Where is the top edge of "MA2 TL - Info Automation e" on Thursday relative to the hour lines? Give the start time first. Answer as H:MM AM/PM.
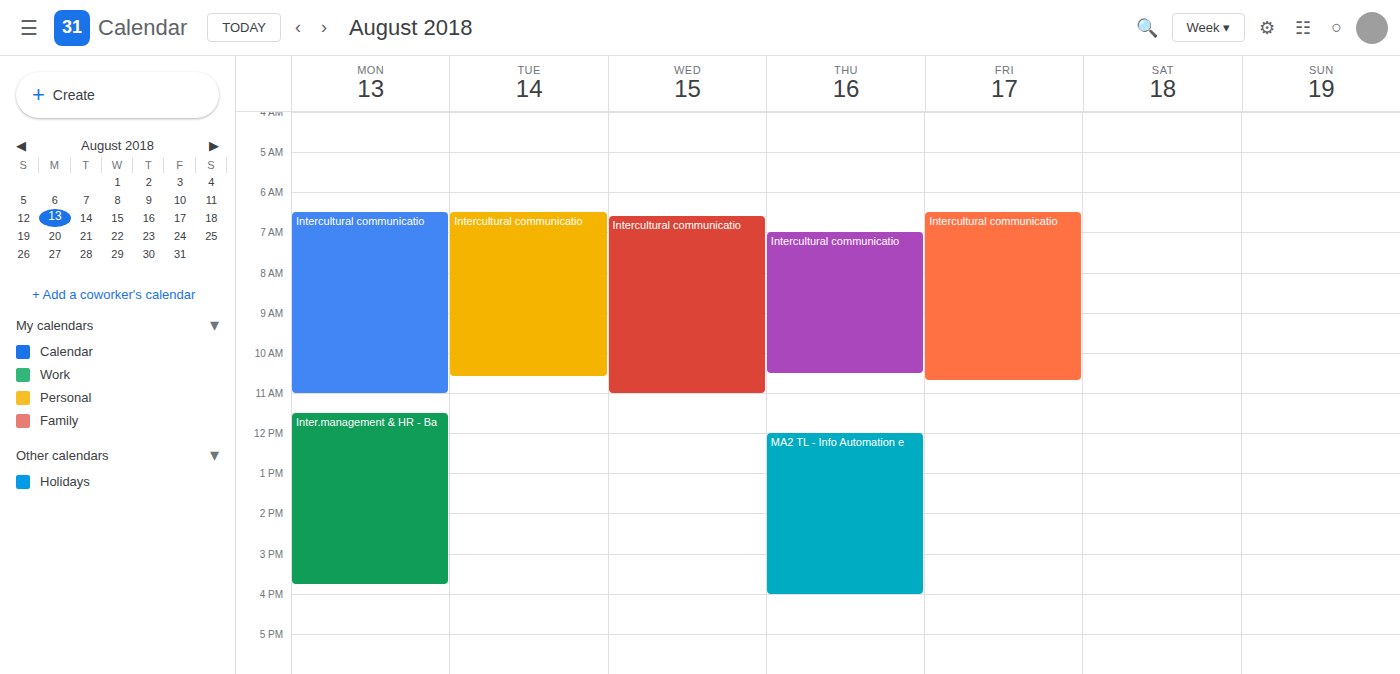
12:00 PM -- exactly on the 12 PM line.